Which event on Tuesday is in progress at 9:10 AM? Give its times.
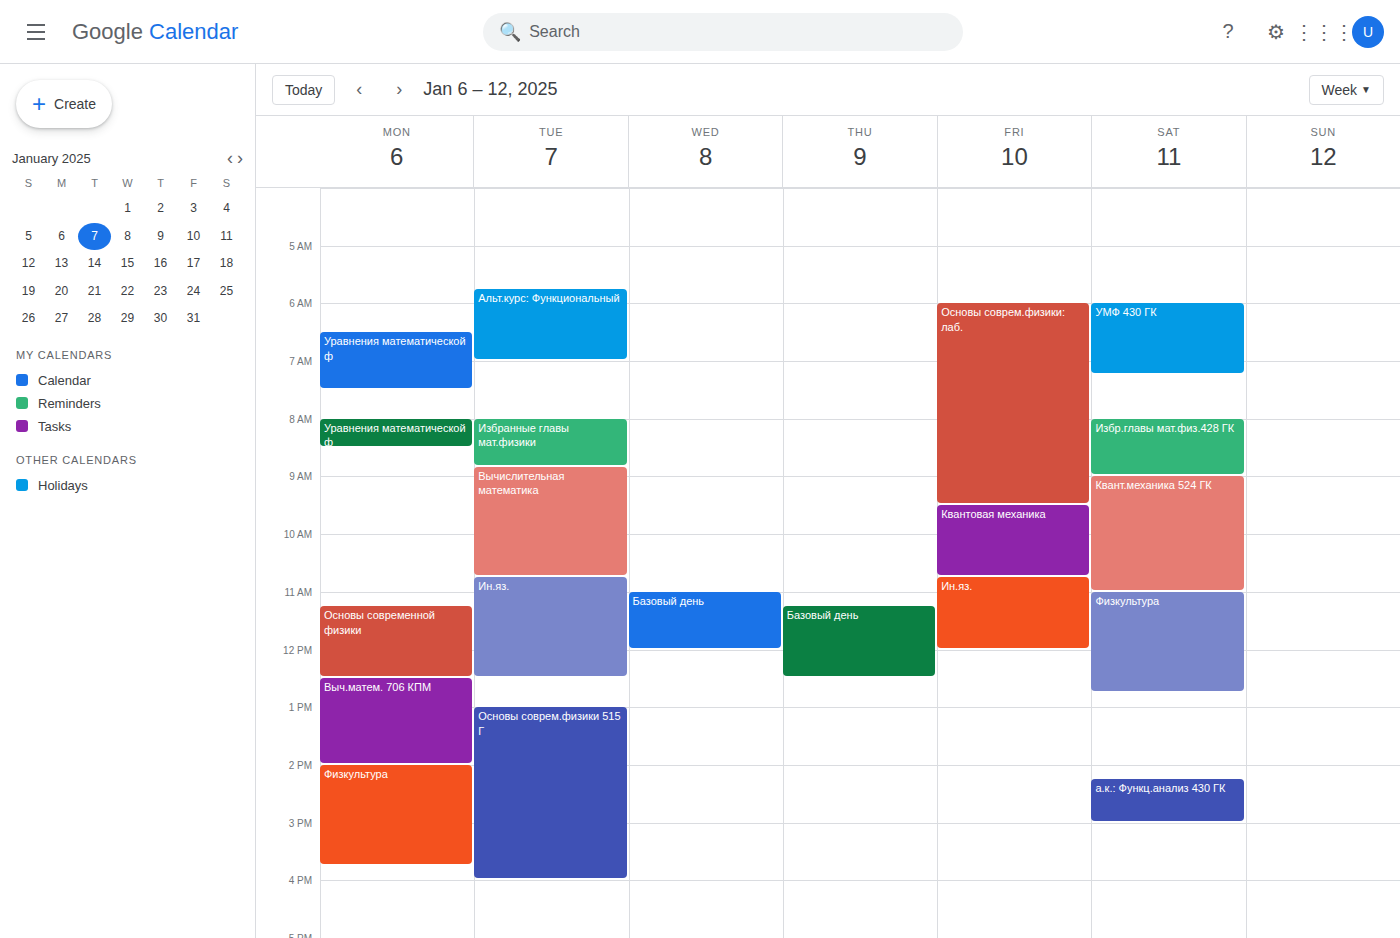
"Вычислительная математика", 8:50 AM to 10:45 AM